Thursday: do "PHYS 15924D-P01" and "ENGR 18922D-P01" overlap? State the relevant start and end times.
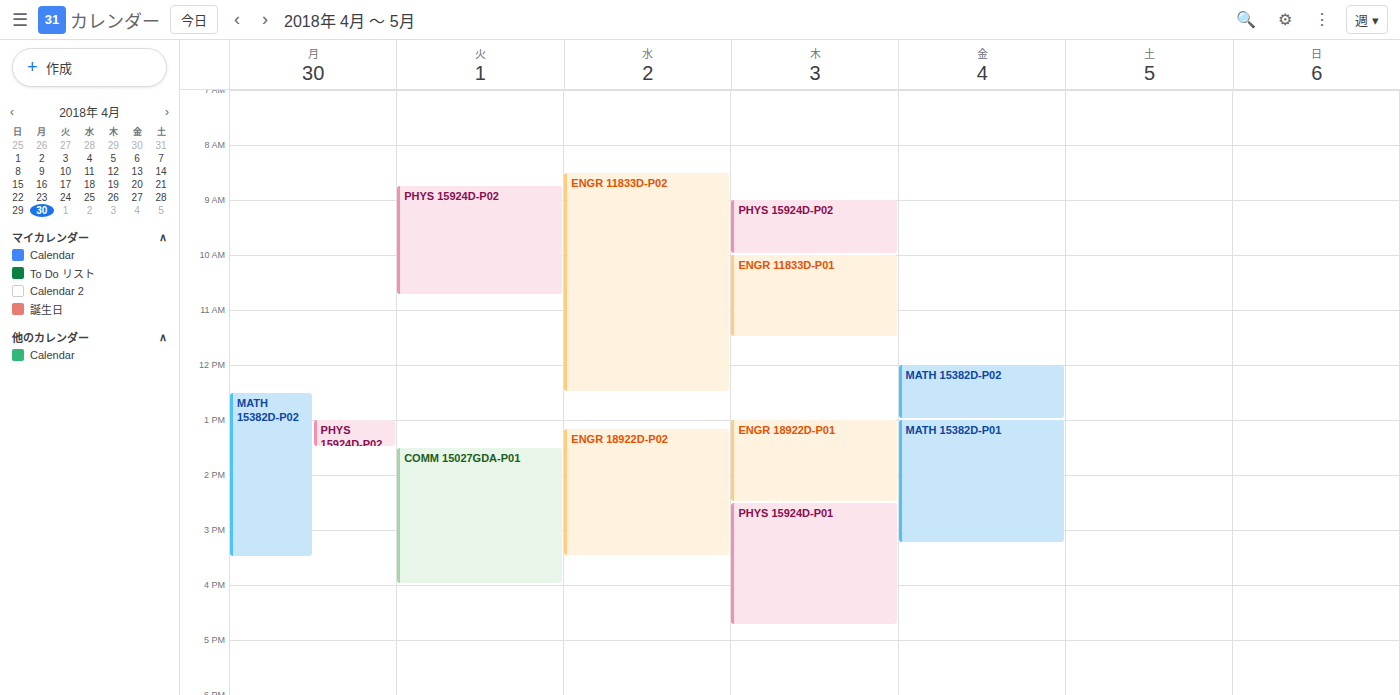
"ENGR 18922D-P01" ends at 14:30, exactly when "PHYS 15924D-P01" starts -- they touch but do not overlap.